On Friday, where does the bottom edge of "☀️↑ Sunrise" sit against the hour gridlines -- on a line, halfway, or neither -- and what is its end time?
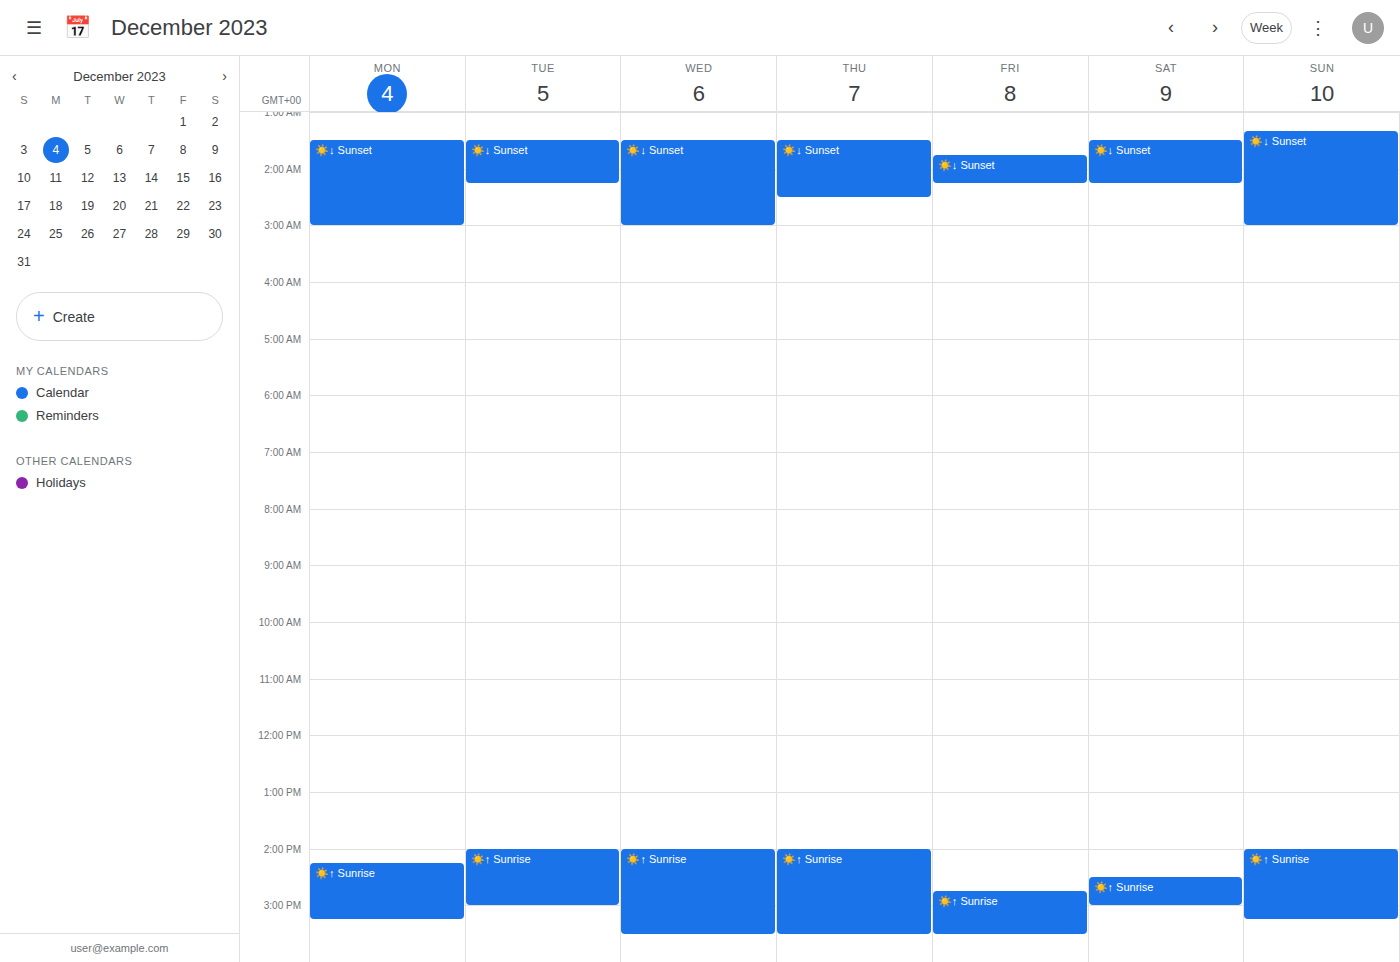
3:30 PM -- halfway between the 3 PM and 4 PM lines.